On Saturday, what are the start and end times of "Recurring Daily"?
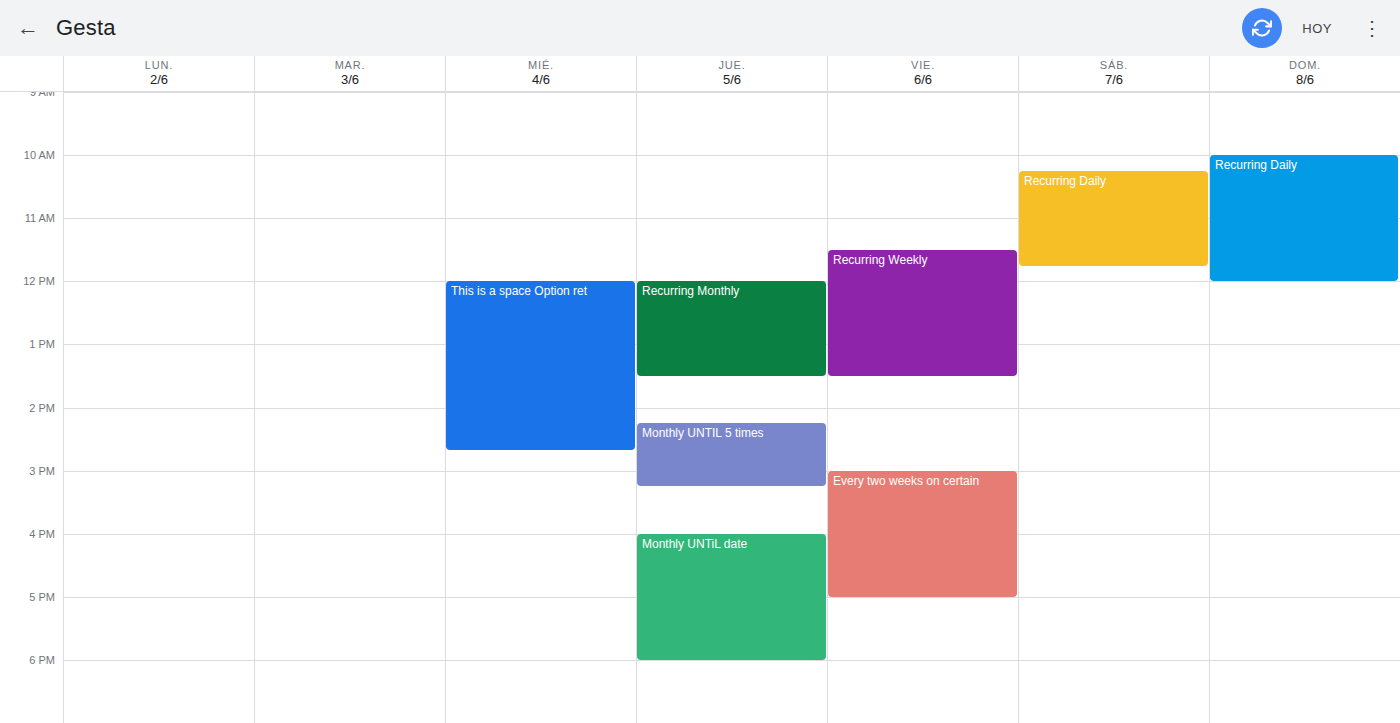
10:15 AM to 11:45 AM